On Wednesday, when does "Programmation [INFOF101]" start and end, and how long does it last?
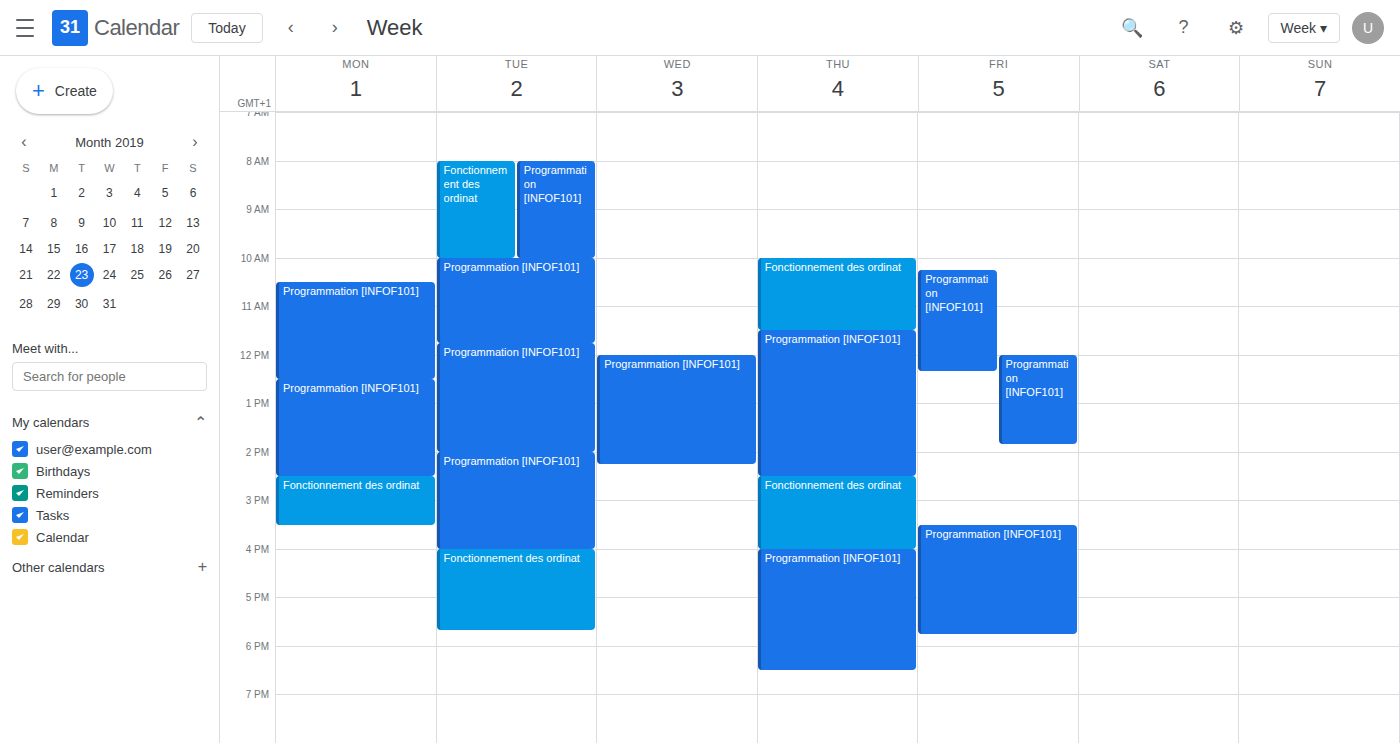
12:00 PM to 2:15 PM, 2 hours 15 minutes